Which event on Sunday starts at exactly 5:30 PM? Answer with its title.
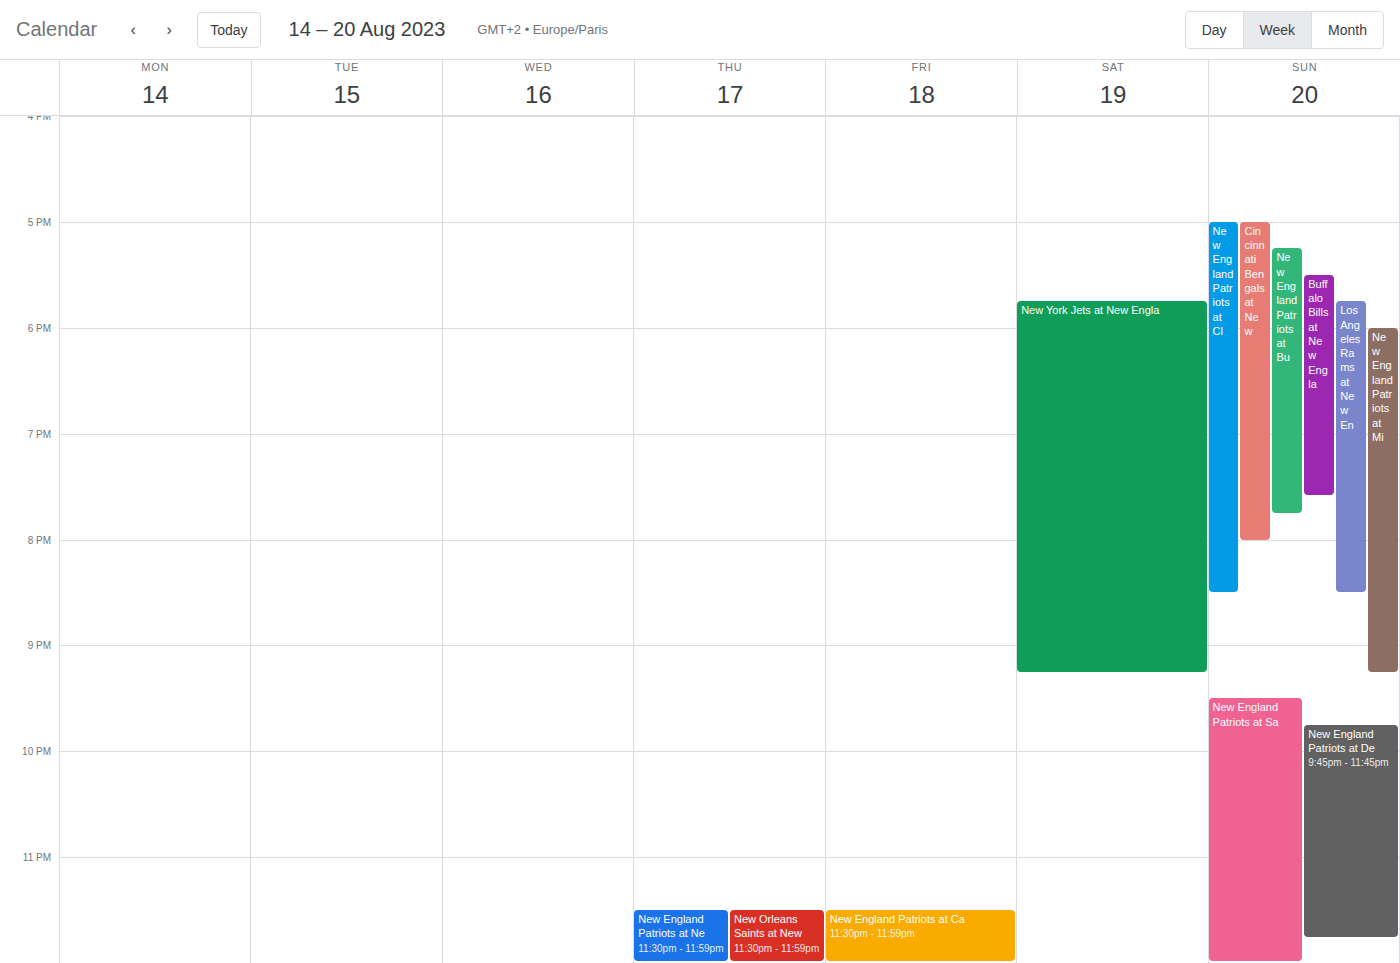
"Buffalo Bills at New Engla"